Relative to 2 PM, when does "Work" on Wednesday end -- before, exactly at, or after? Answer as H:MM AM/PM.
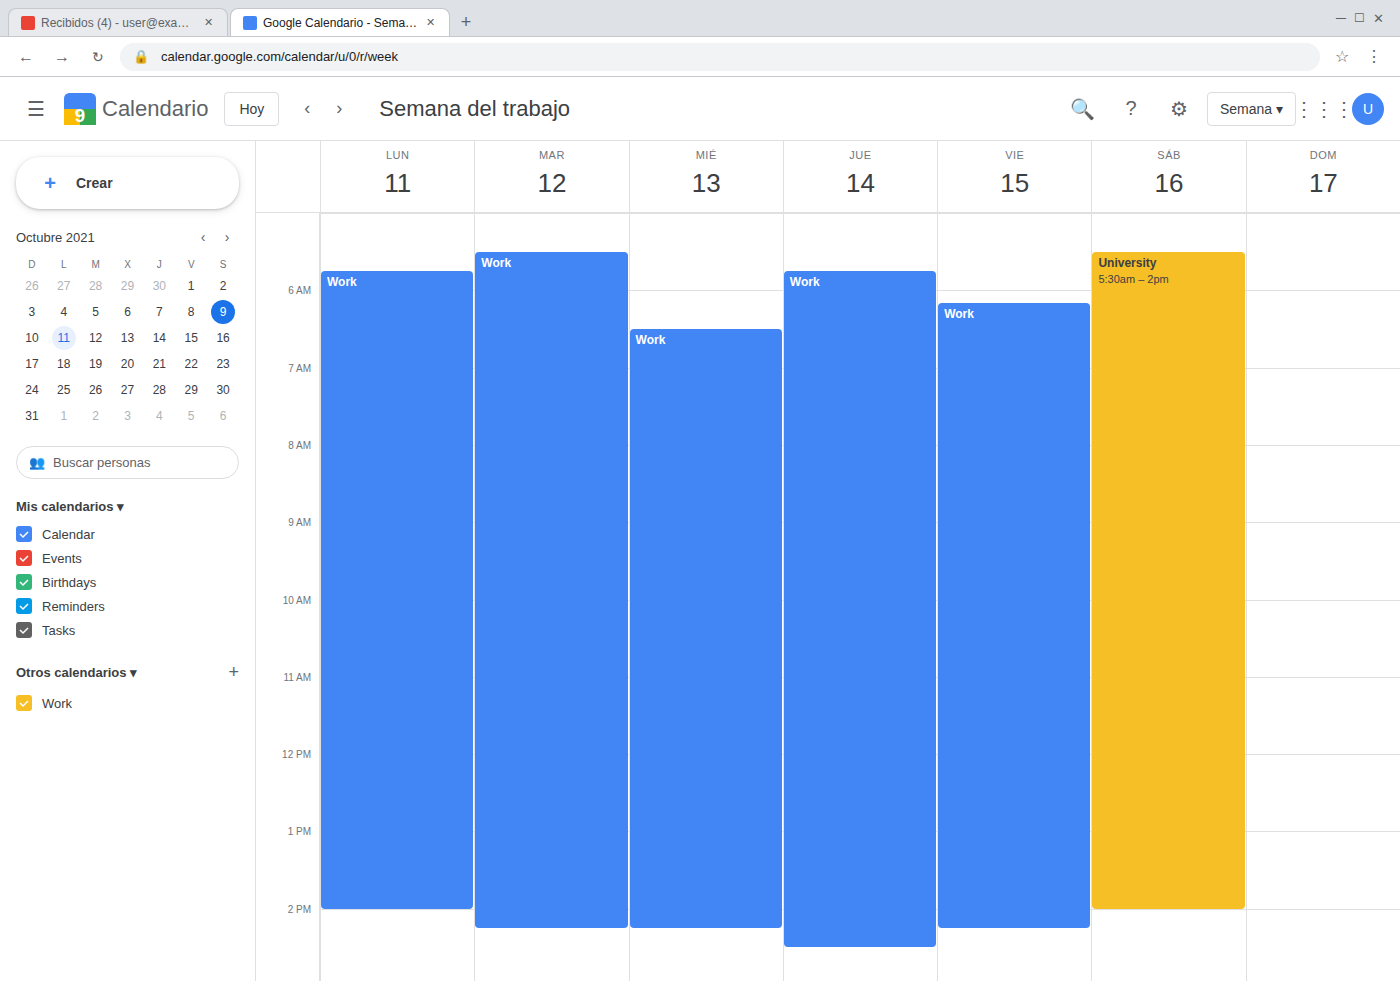
2:15 PM -- after 2 PM, 15 minutes below the 2 PM line.